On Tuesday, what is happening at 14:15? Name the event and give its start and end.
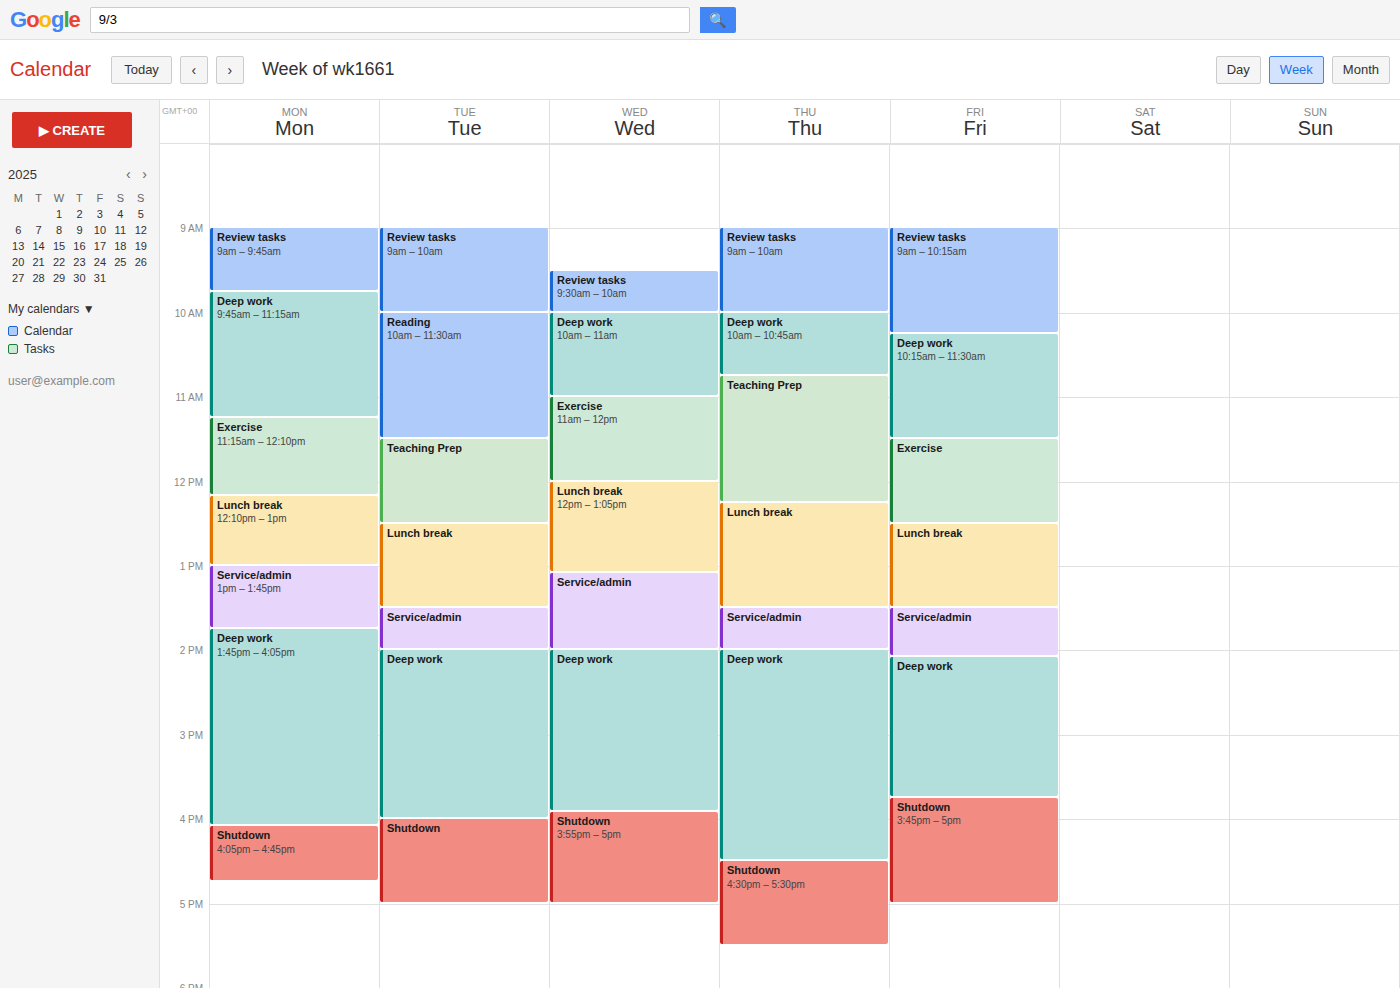
"Deep work", 14:00 to 16:00